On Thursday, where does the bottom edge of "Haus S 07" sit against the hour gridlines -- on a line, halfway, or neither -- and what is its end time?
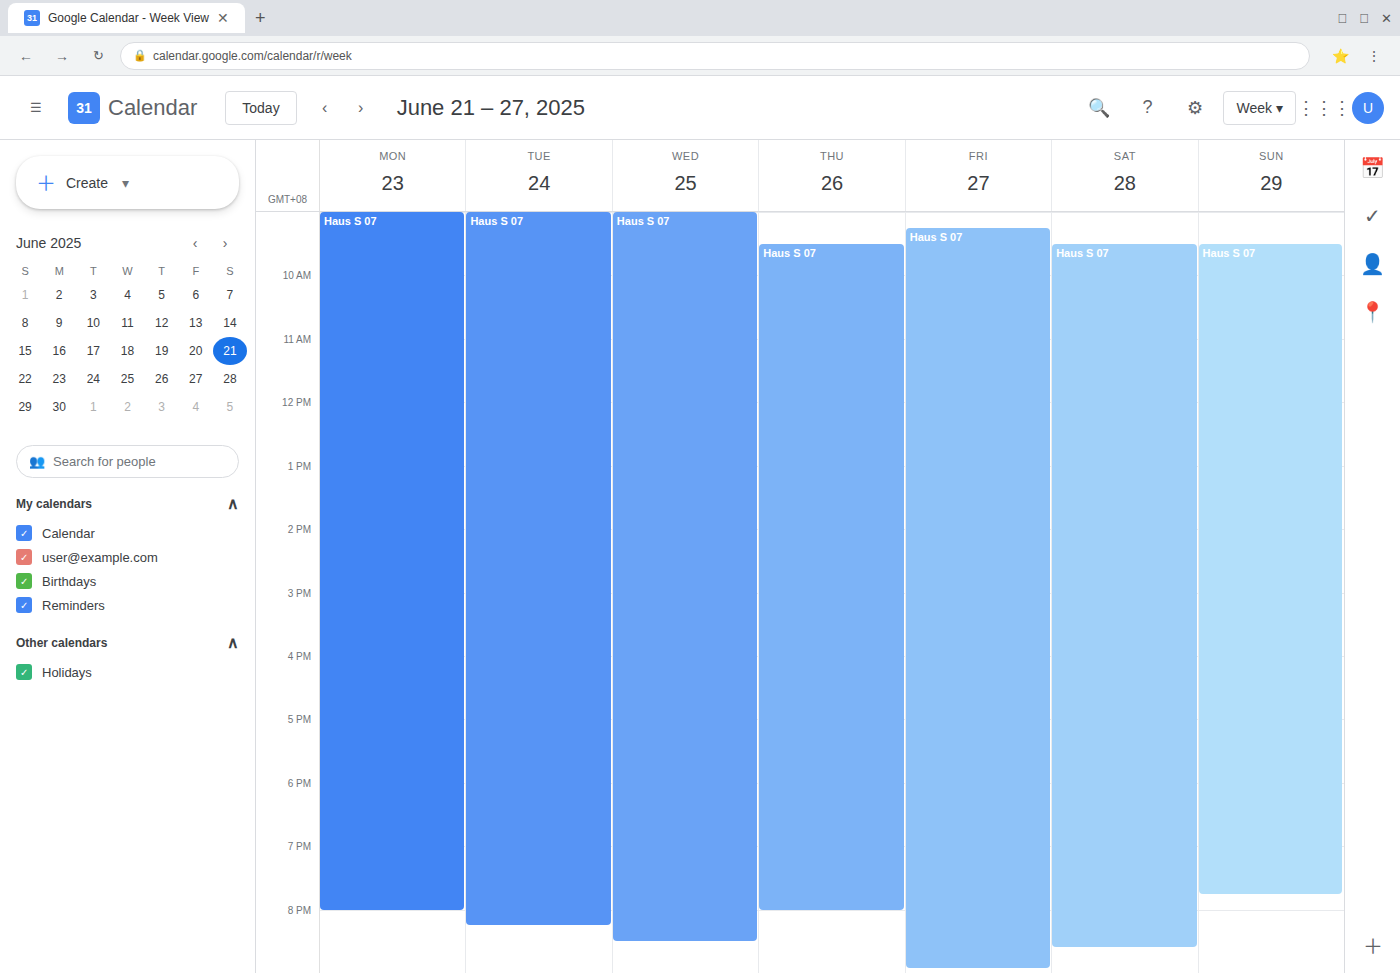
8:00 PM -- exactly on the 8 PM line.